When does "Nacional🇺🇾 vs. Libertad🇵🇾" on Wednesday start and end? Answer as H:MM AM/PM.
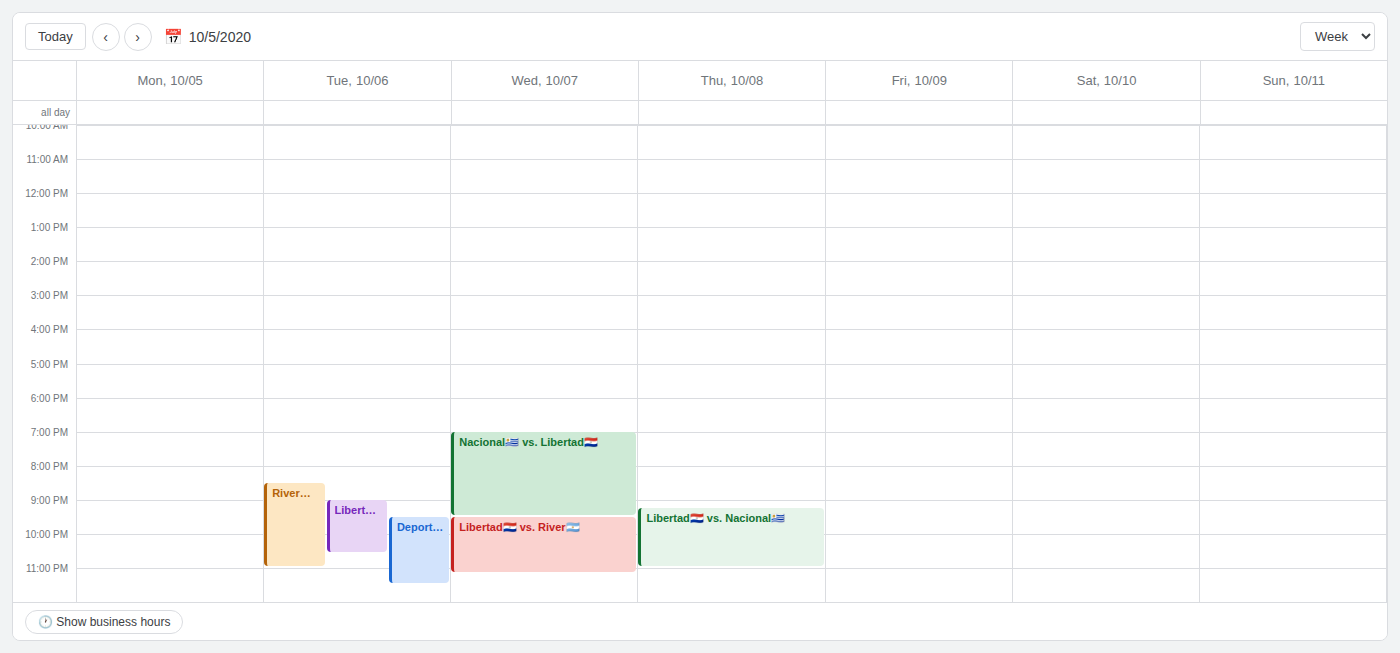
7:00 PM to 9:30 PM